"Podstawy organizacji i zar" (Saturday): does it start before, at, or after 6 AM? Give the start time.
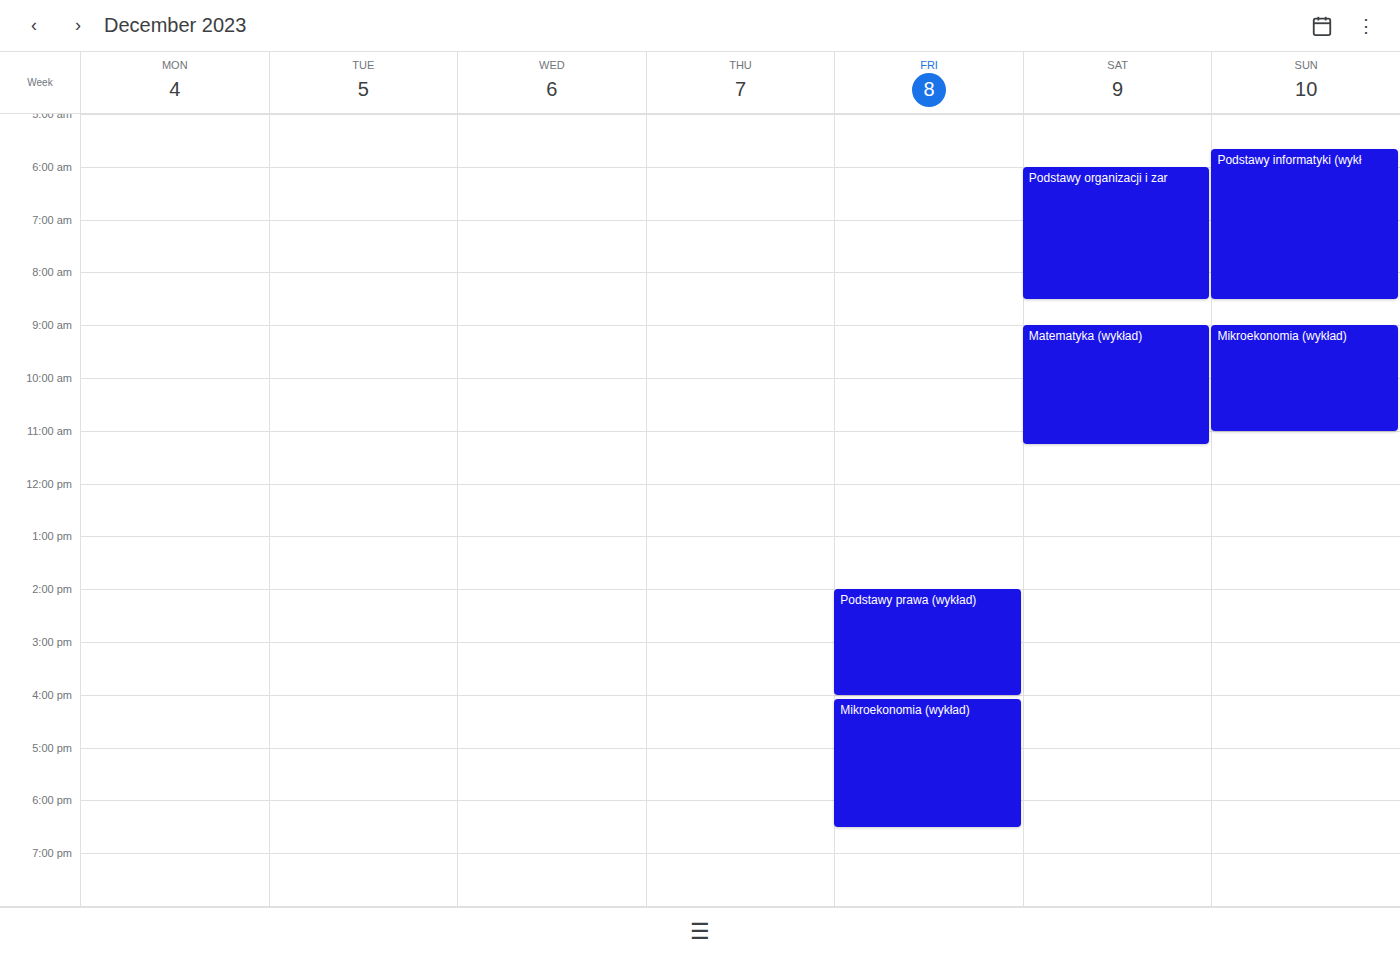
6:00 AM -- exactly at 6 AM, on the 6 AM line.